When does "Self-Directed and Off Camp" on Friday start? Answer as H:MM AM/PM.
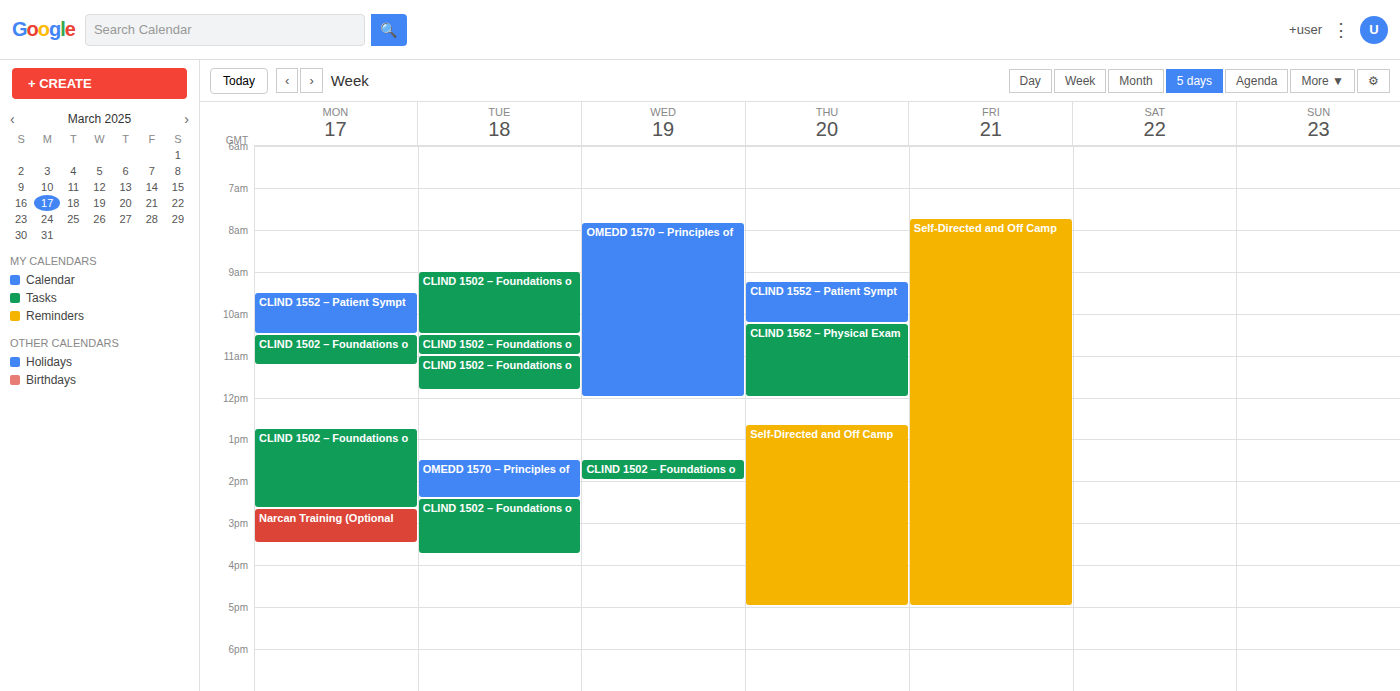
7:45 AM